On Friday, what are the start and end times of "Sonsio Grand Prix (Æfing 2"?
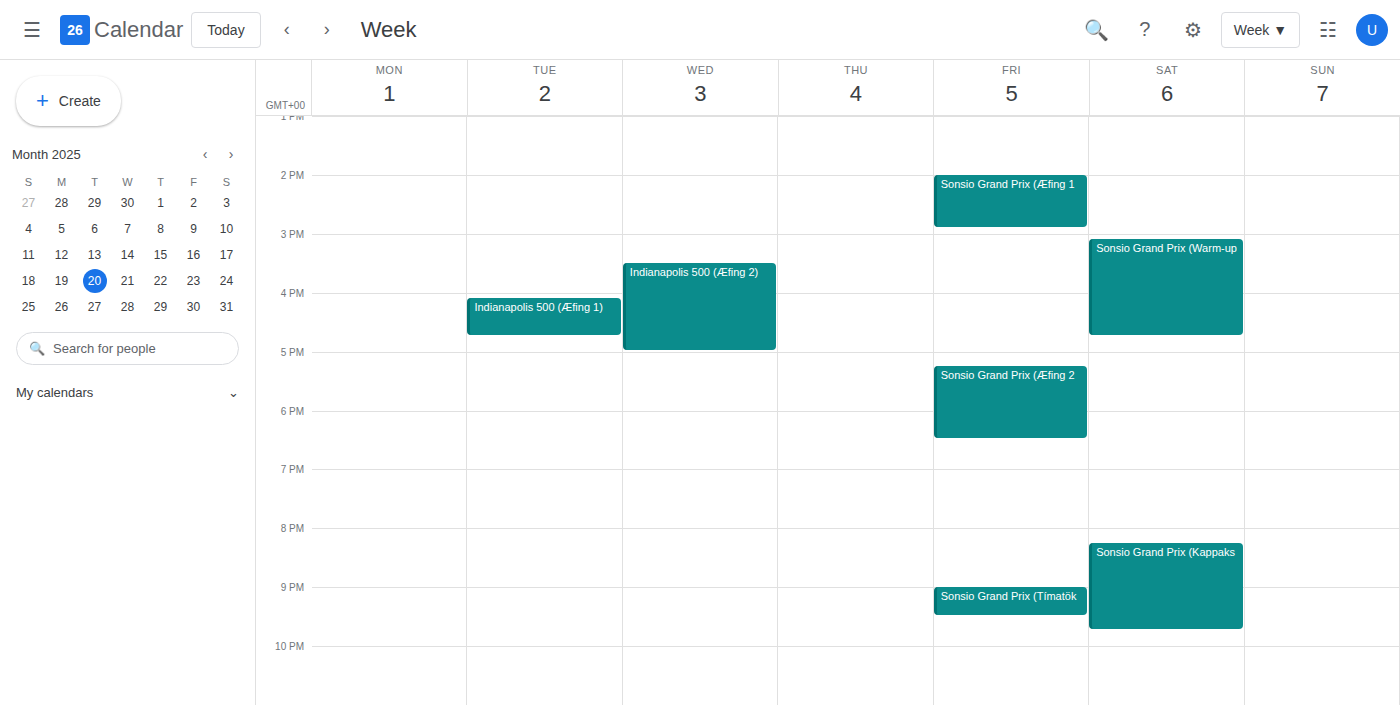
5:15 PM to 6:30 PM